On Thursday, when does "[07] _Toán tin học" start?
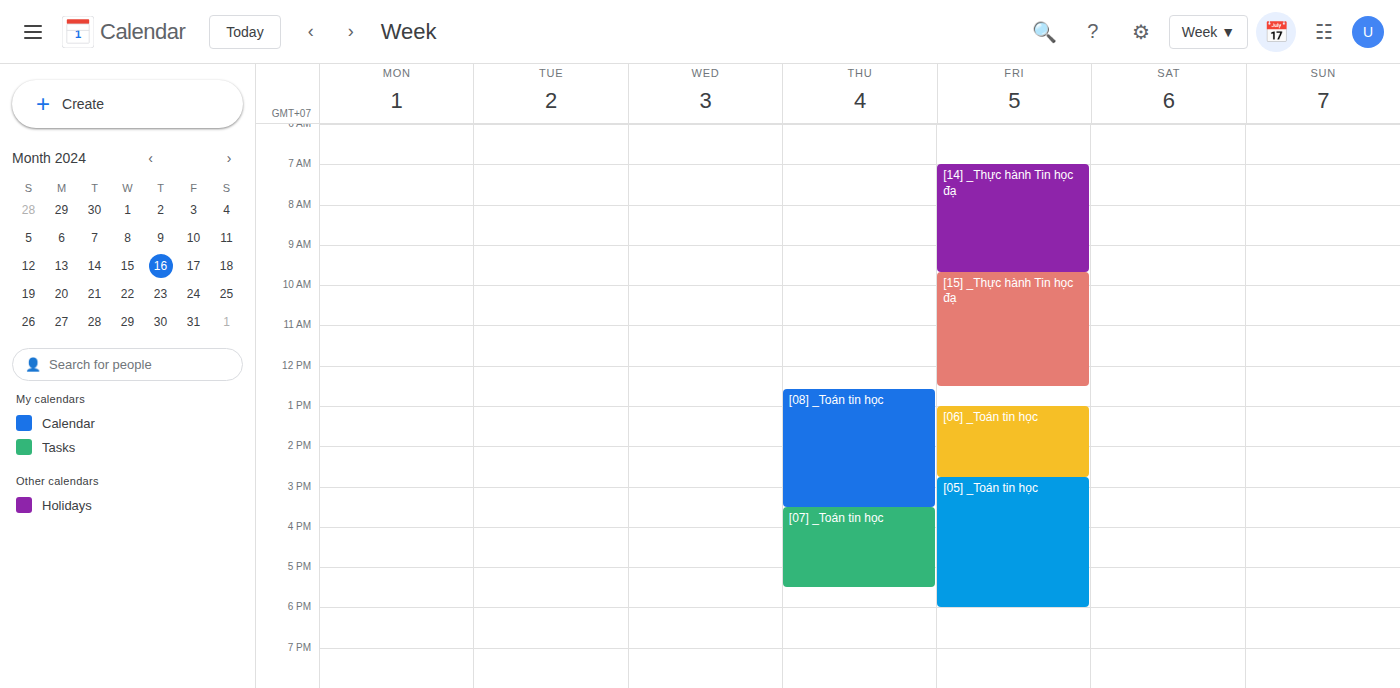
3:30 PM